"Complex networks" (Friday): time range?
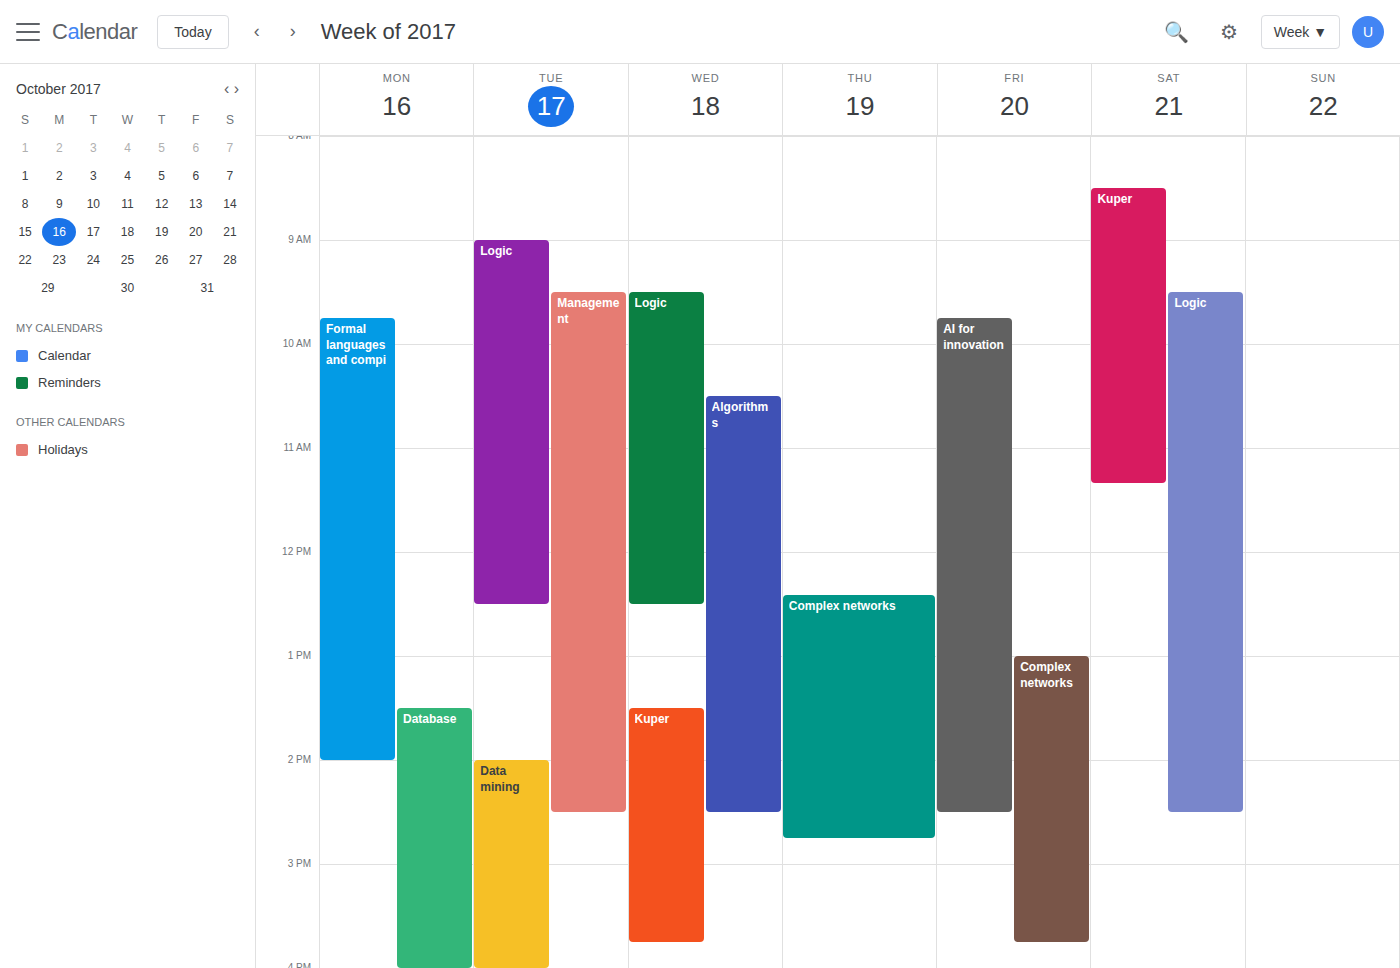
1:00 PM to 3:45 PM